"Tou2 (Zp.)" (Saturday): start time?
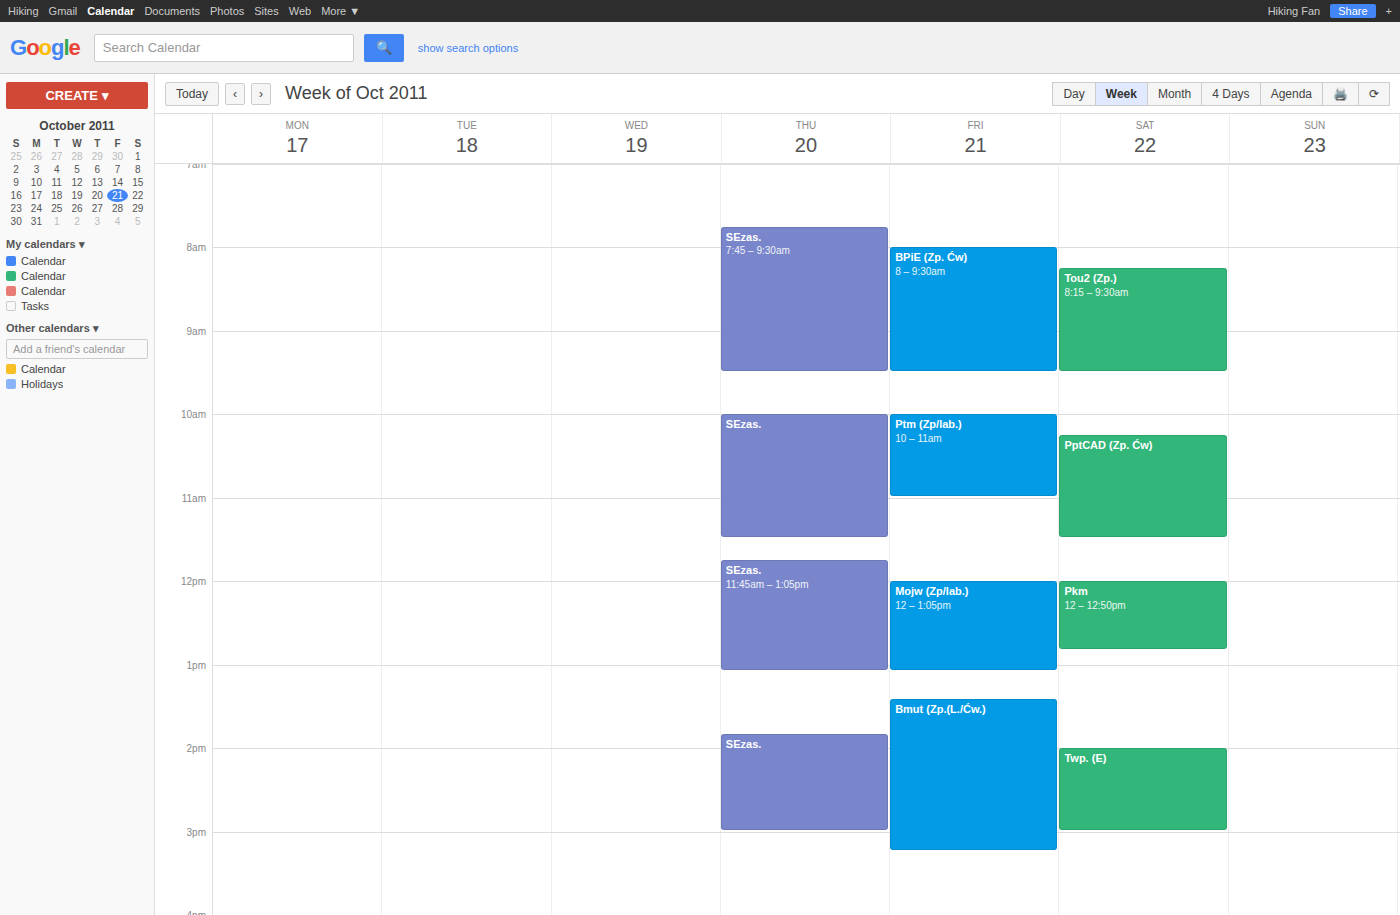
8:15 AM